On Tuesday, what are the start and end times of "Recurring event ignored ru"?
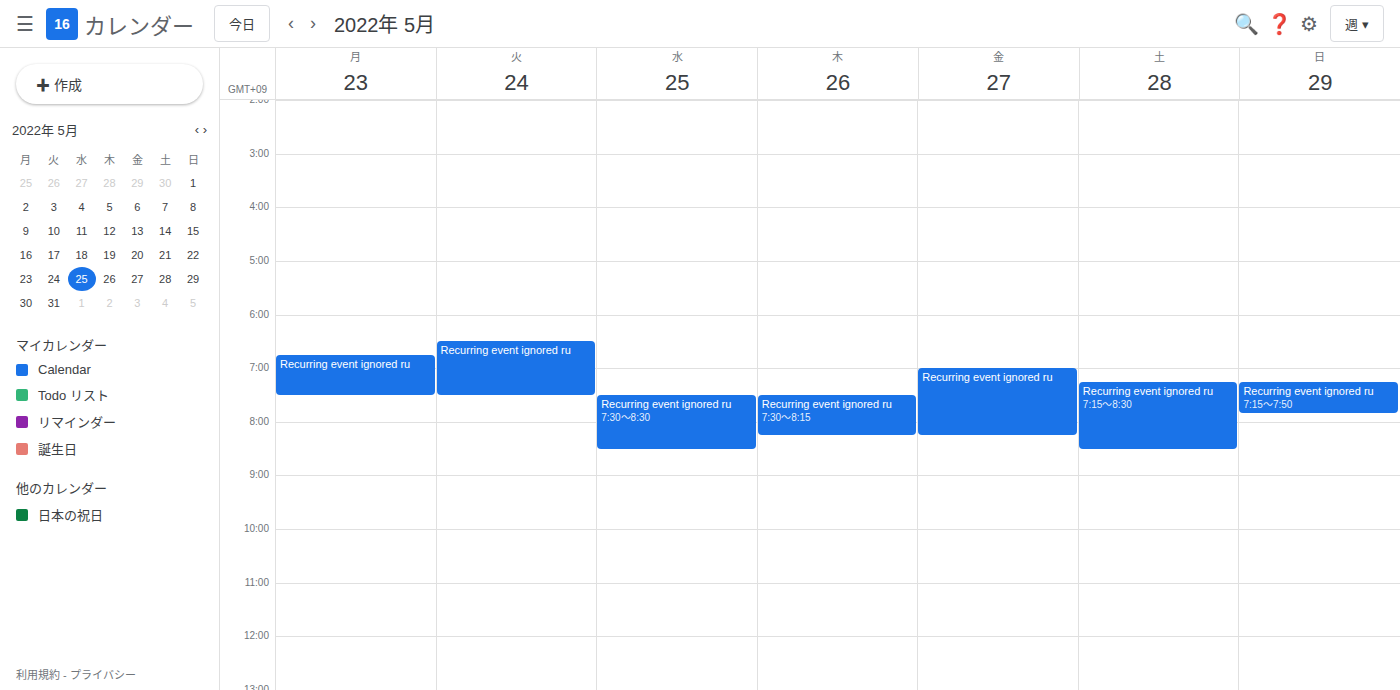
6:30 AM to 7:30 AM